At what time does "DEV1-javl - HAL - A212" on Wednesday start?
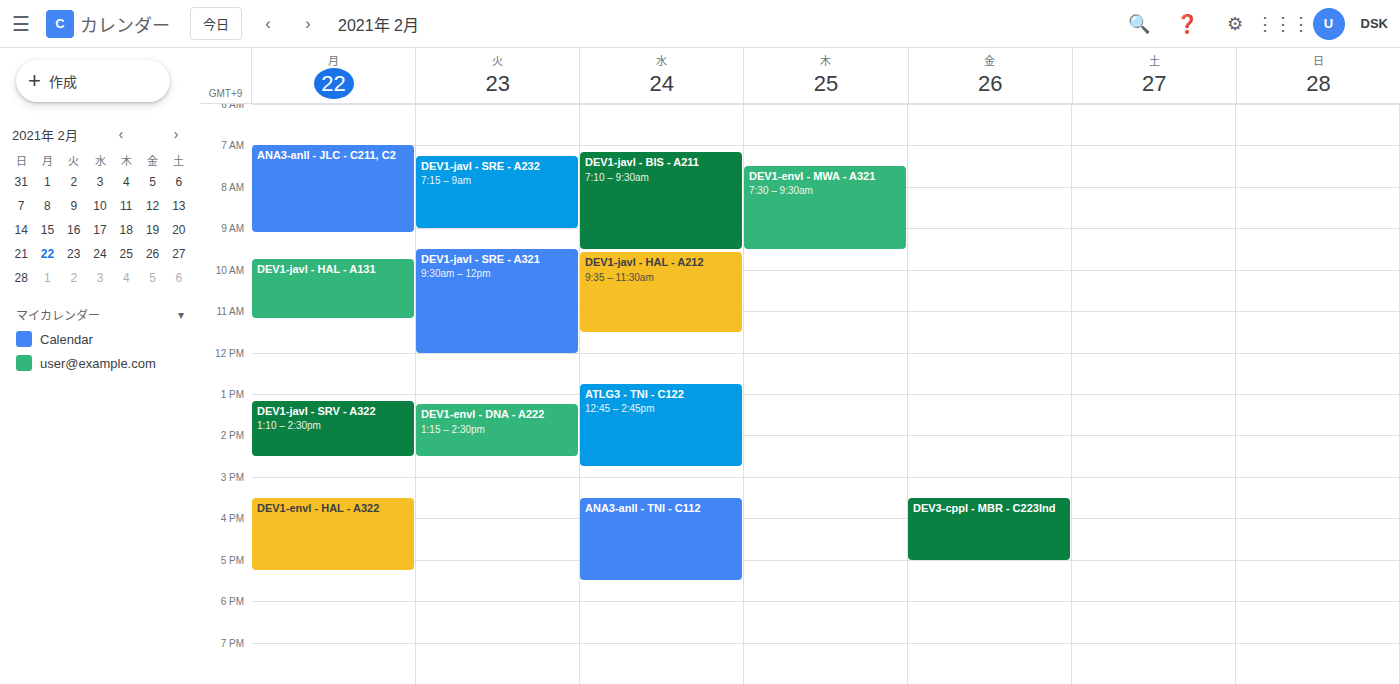
9:35 AM